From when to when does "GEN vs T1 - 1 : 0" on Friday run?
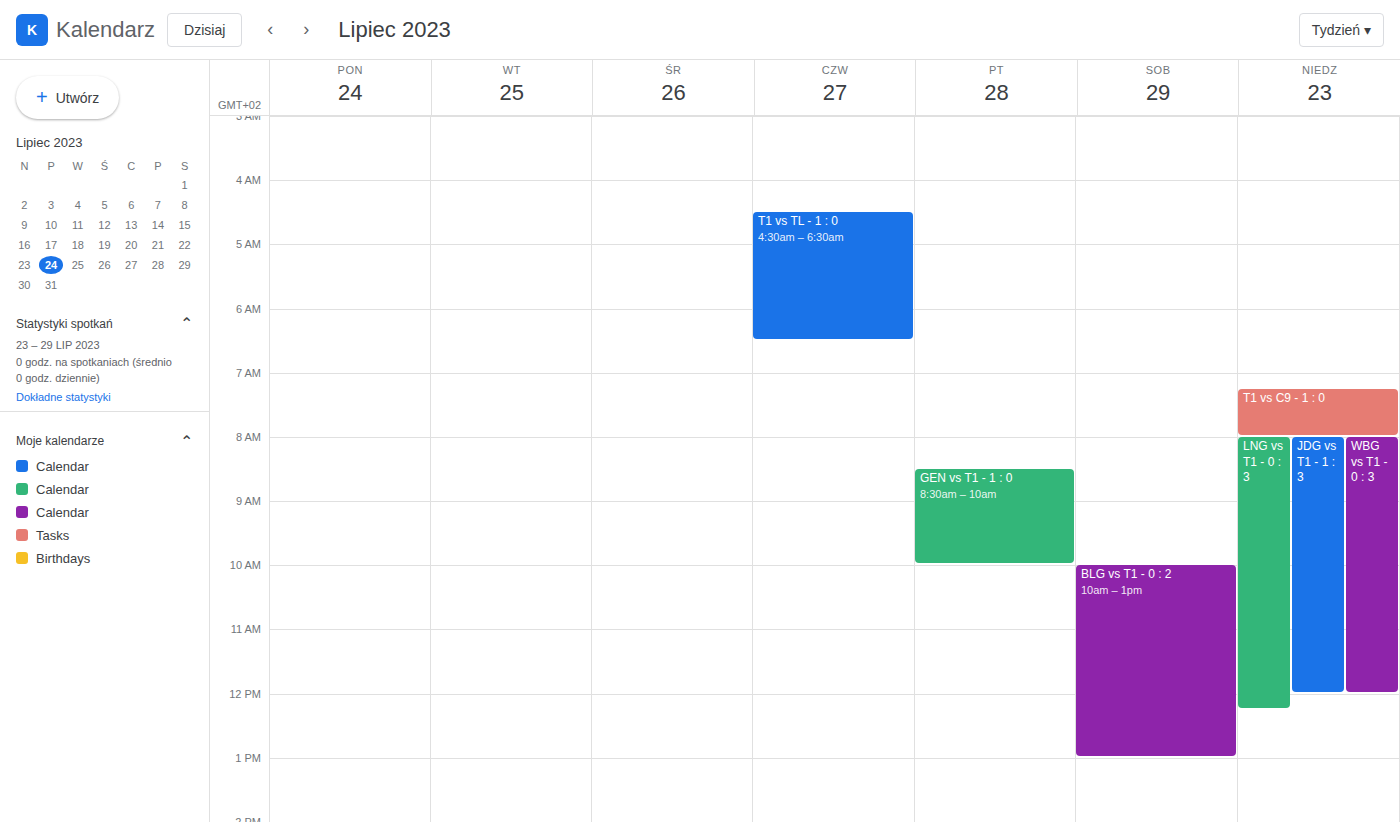
8:30 AM to 10:00 AM